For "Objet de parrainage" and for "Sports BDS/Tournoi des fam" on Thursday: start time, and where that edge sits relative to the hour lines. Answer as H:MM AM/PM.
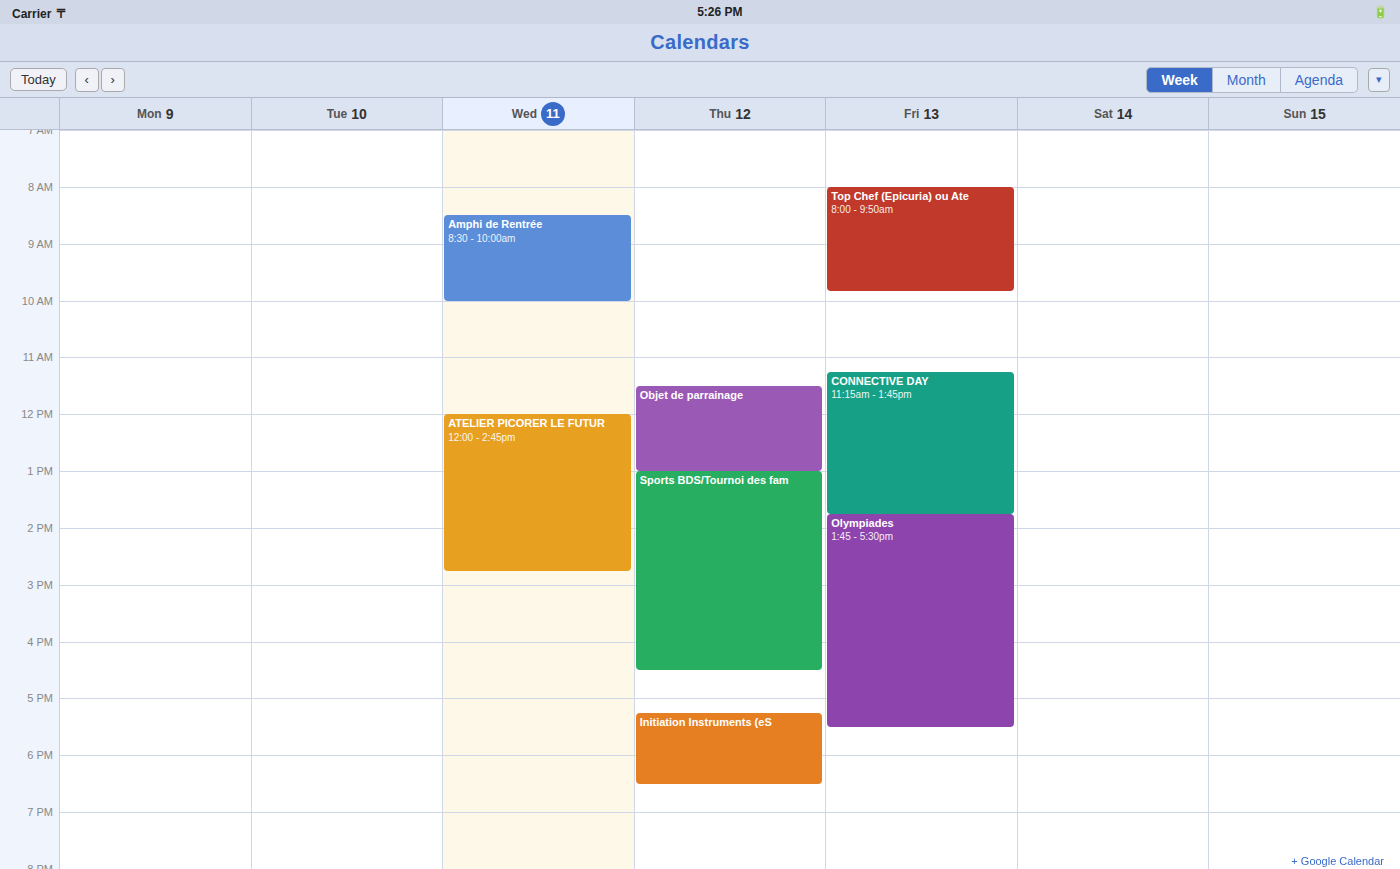
"Objet de parrainage": 11:30 AM, halfway between the 11 AM and 12 PM lines. "Sports BDS/Tournoi des fam": 1:00 PM, exactly on the 1 PM line.